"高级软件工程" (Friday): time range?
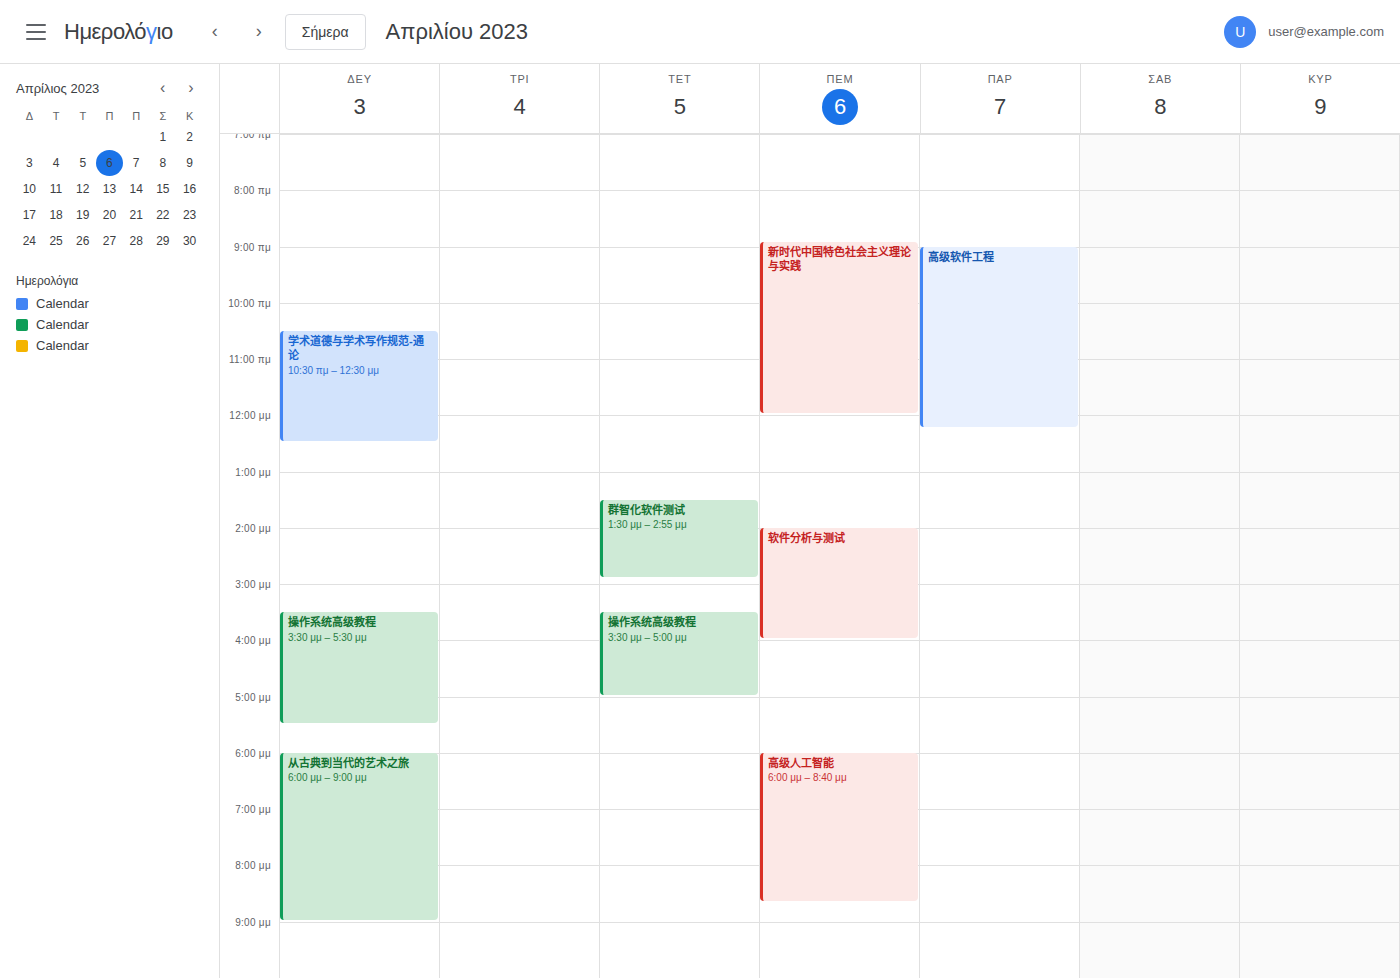
9:00 AM to 12:15 PM